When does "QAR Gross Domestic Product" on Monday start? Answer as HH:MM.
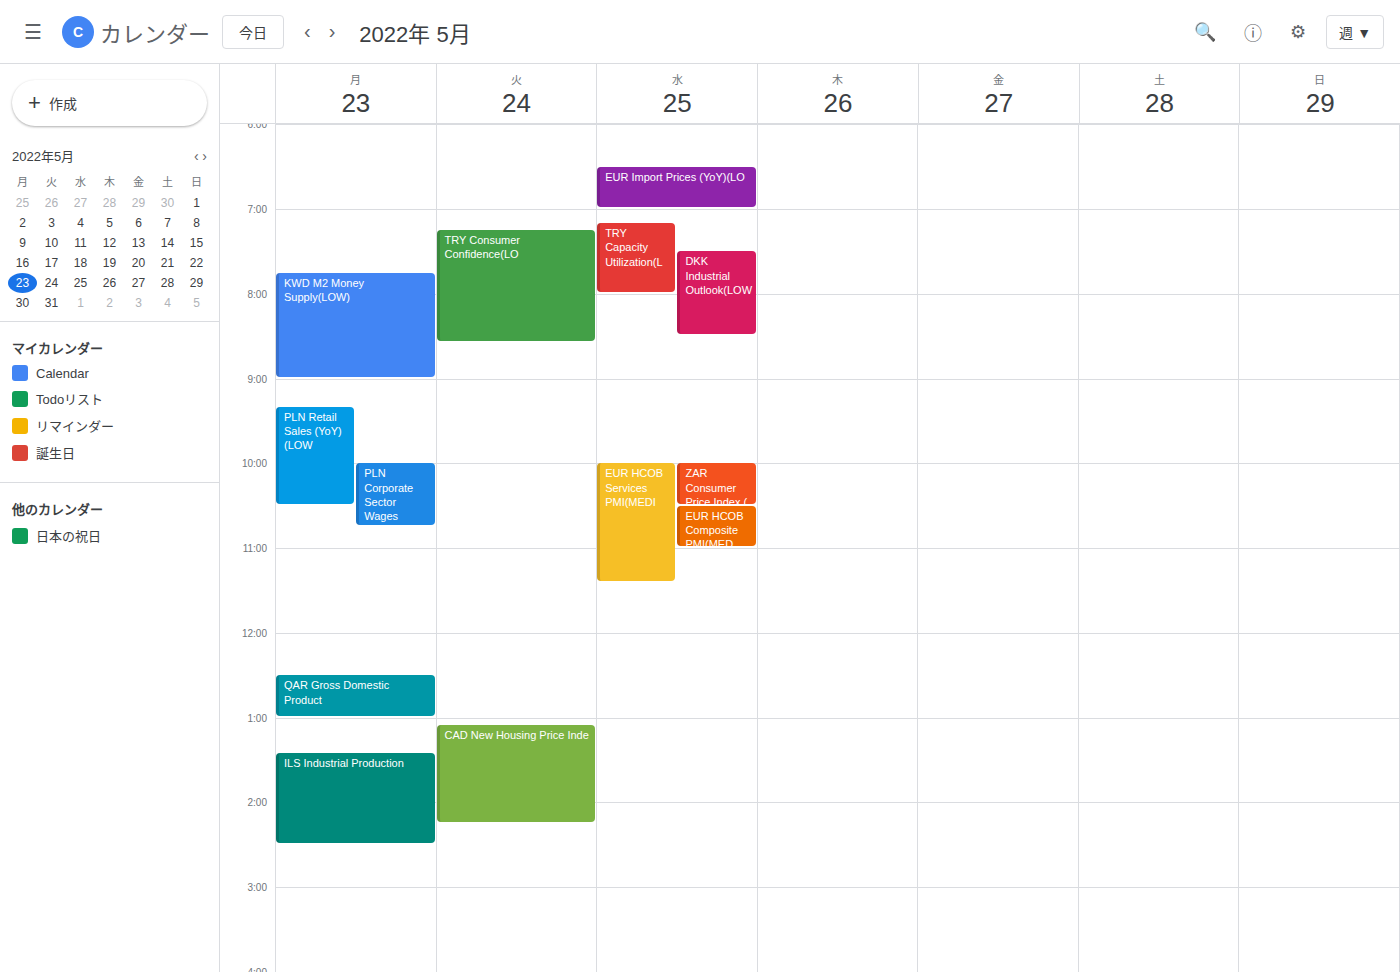
12:30